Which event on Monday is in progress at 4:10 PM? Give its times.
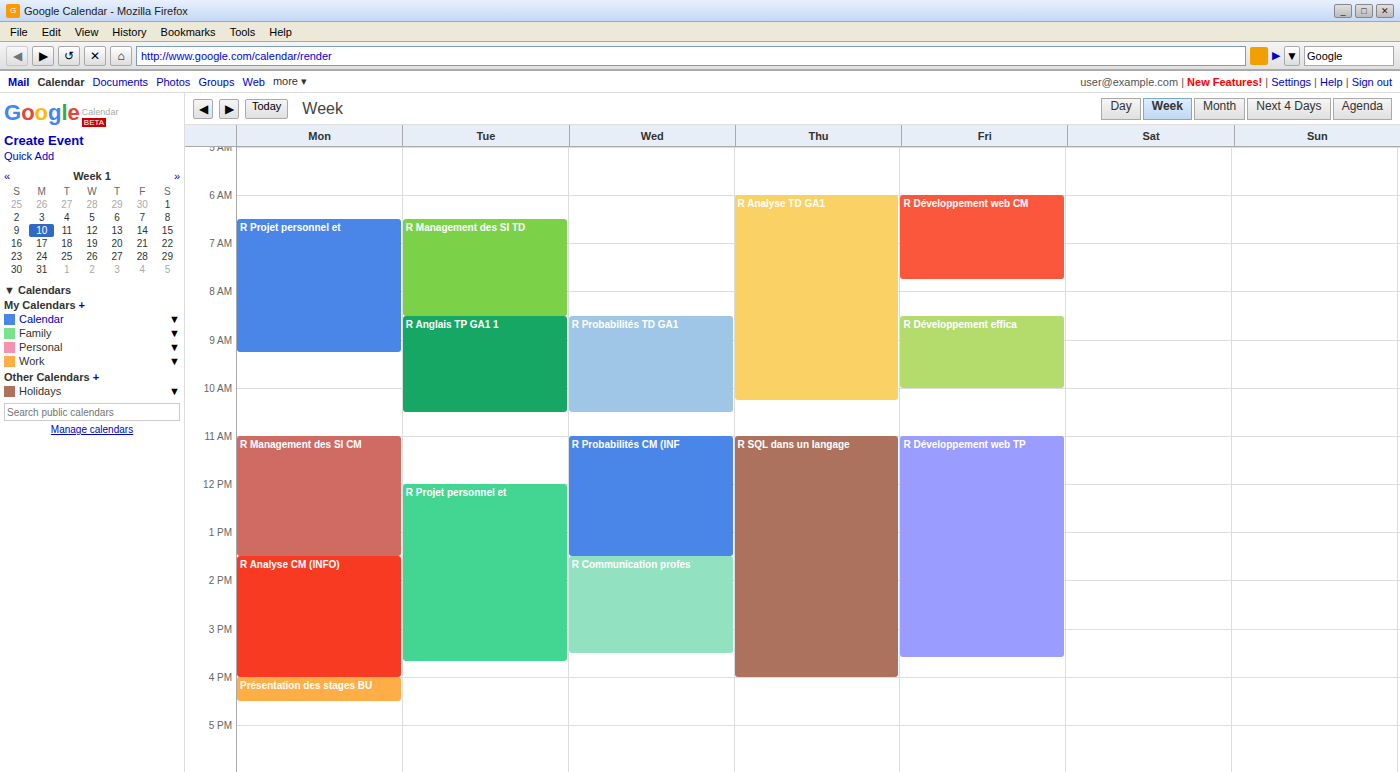
"Présentation des stages BU", 4:00 PM to 4:30 PM